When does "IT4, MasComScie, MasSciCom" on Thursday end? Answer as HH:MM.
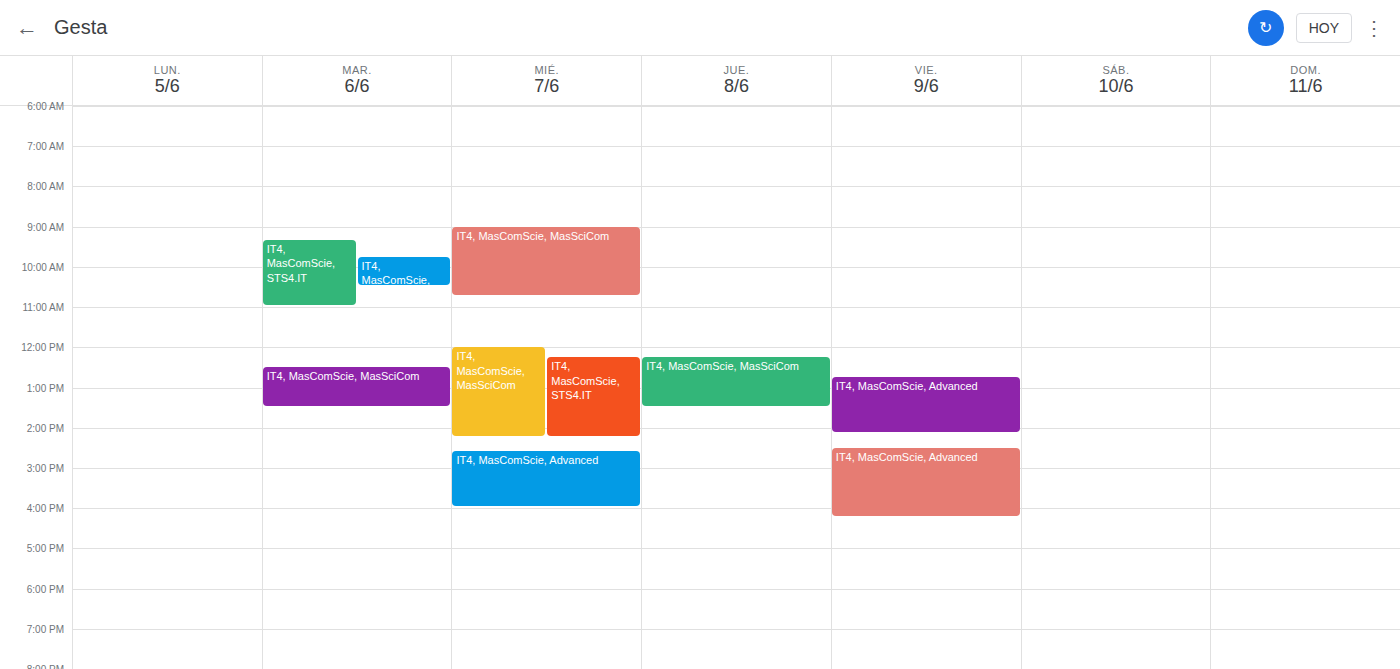
13:30